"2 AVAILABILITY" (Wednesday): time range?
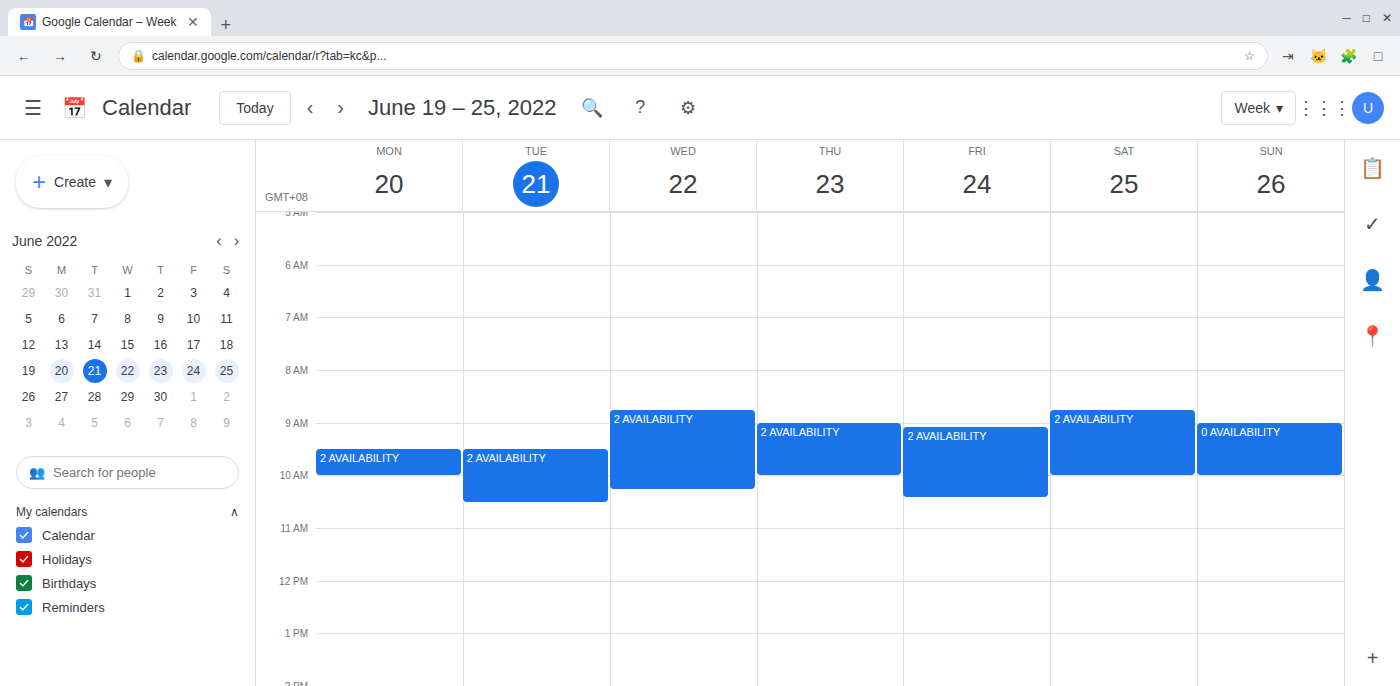
8:45 AM to 10:15 AM